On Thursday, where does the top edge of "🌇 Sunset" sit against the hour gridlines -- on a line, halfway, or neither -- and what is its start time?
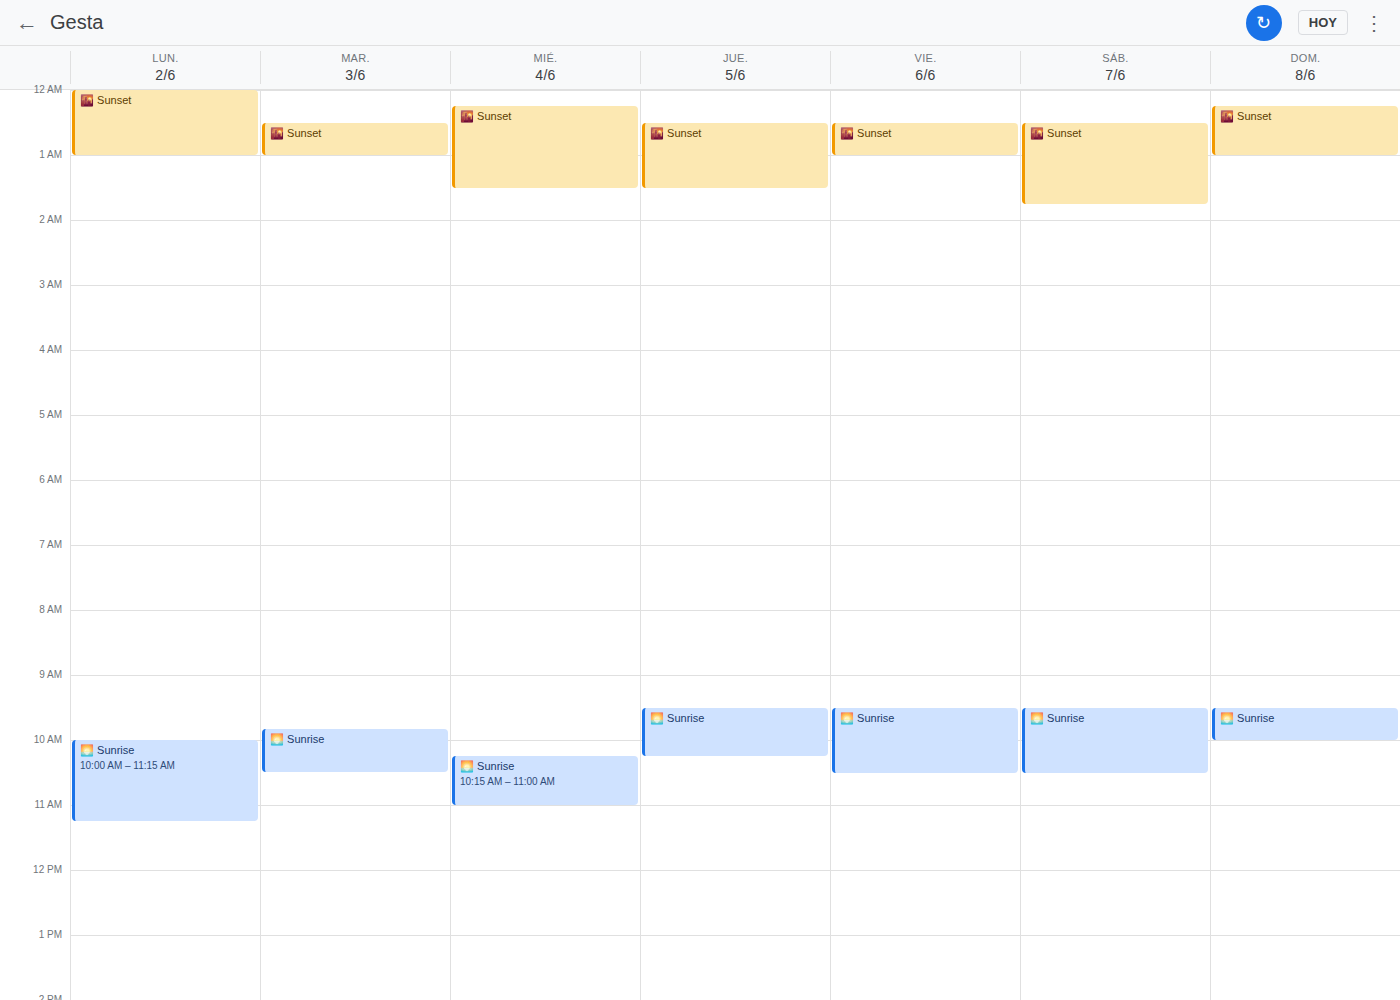
12:30 AM -- halfway between the 12 AM and 1 AM lines.